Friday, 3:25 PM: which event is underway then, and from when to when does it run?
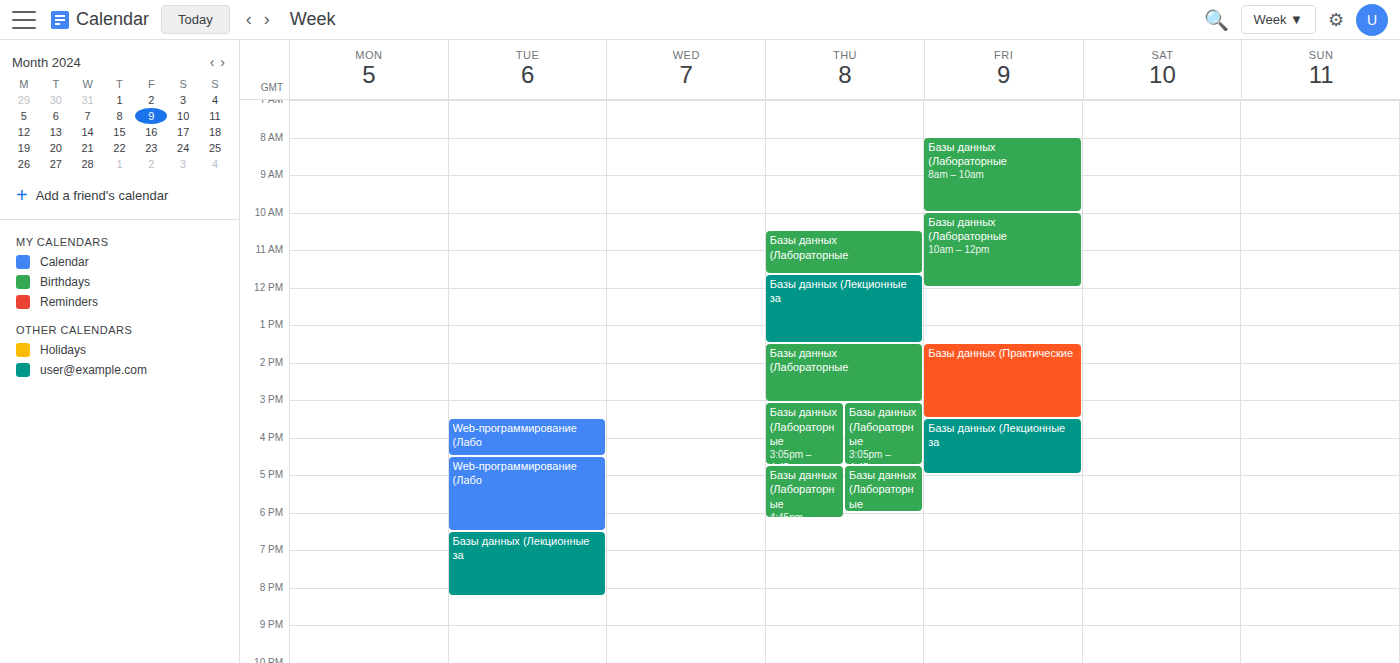
"Базы данных (Практические", 1:30 PM to 3:30 PM